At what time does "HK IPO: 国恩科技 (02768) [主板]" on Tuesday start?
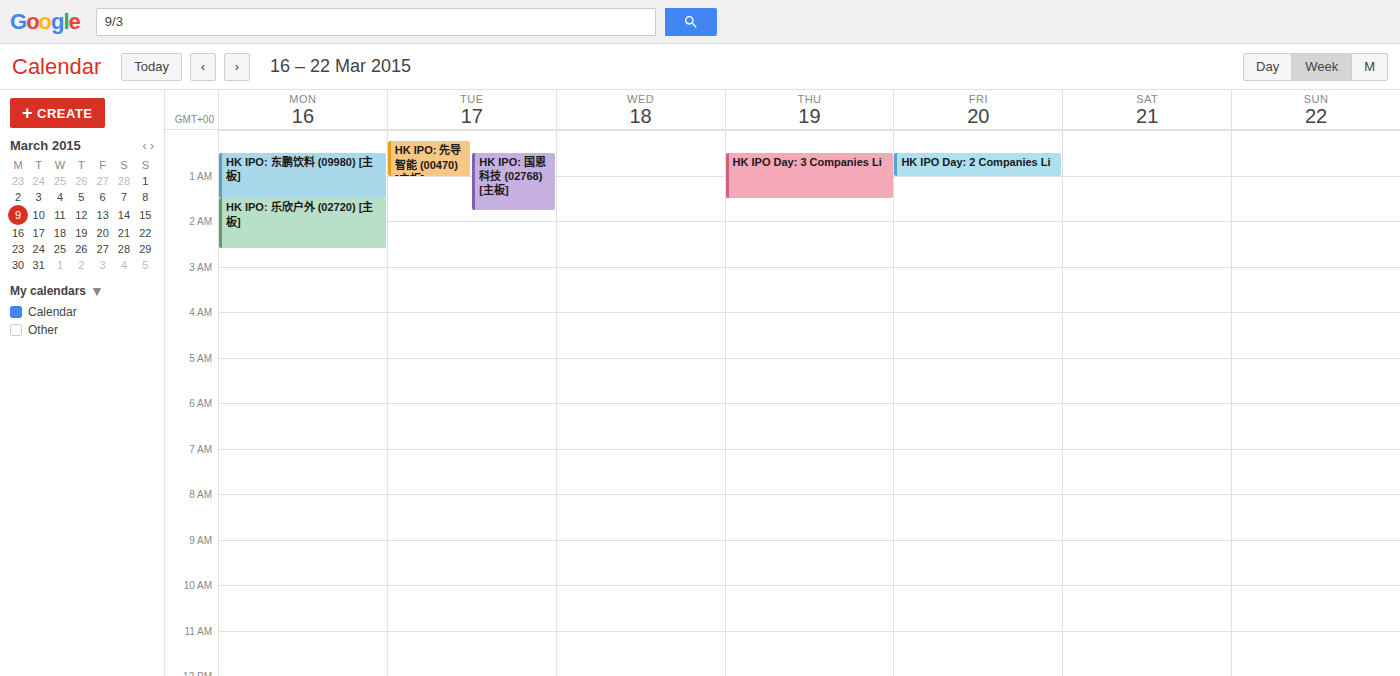
12:30 AM